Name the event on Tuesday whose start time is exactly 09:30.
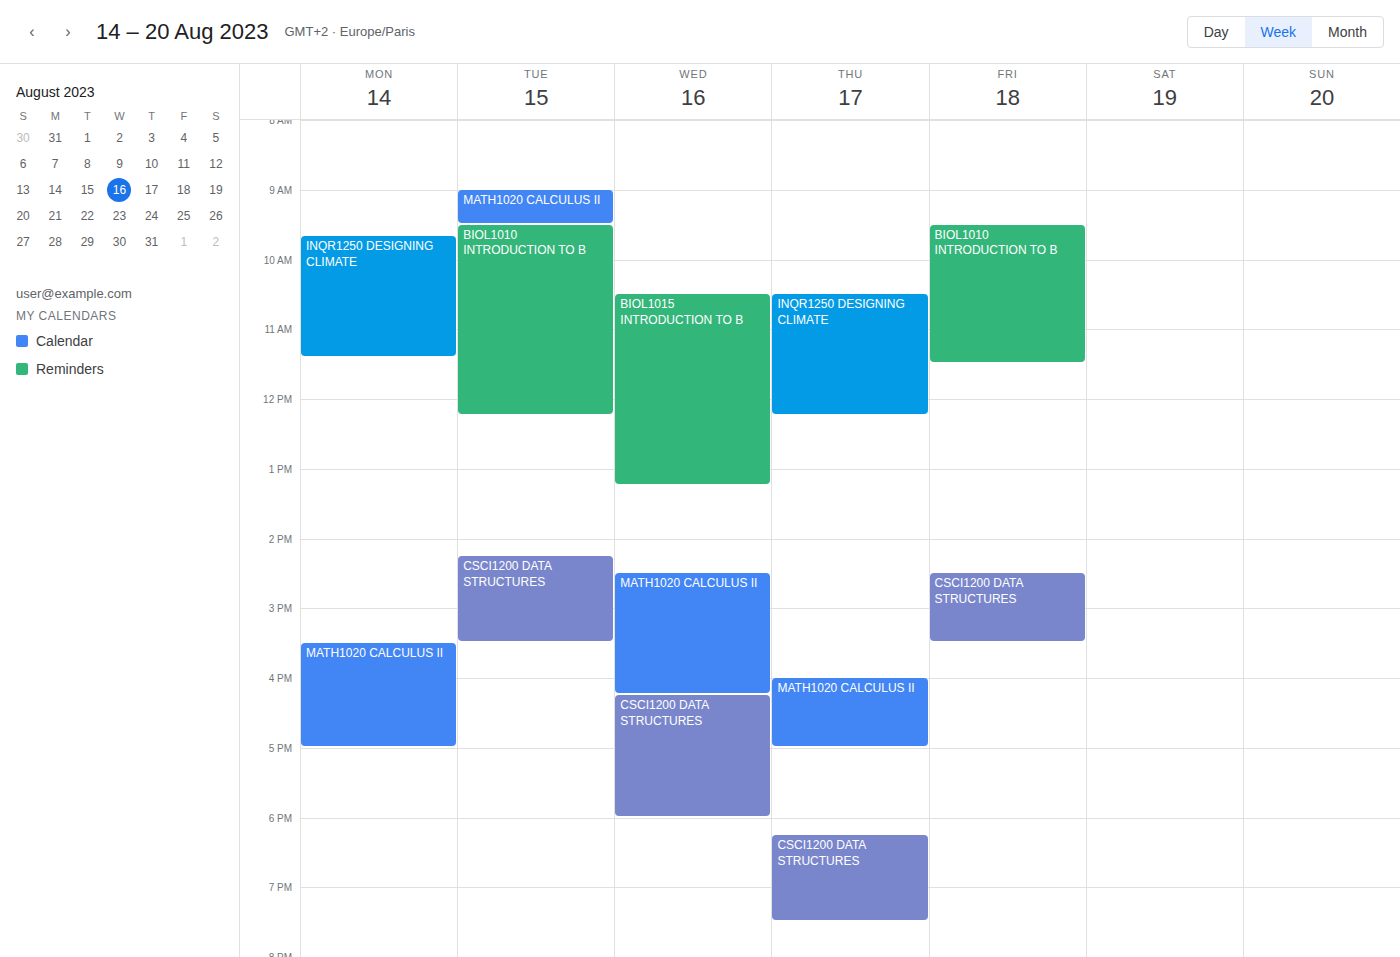
"BIOL1010 INTRODUCTION TO B"